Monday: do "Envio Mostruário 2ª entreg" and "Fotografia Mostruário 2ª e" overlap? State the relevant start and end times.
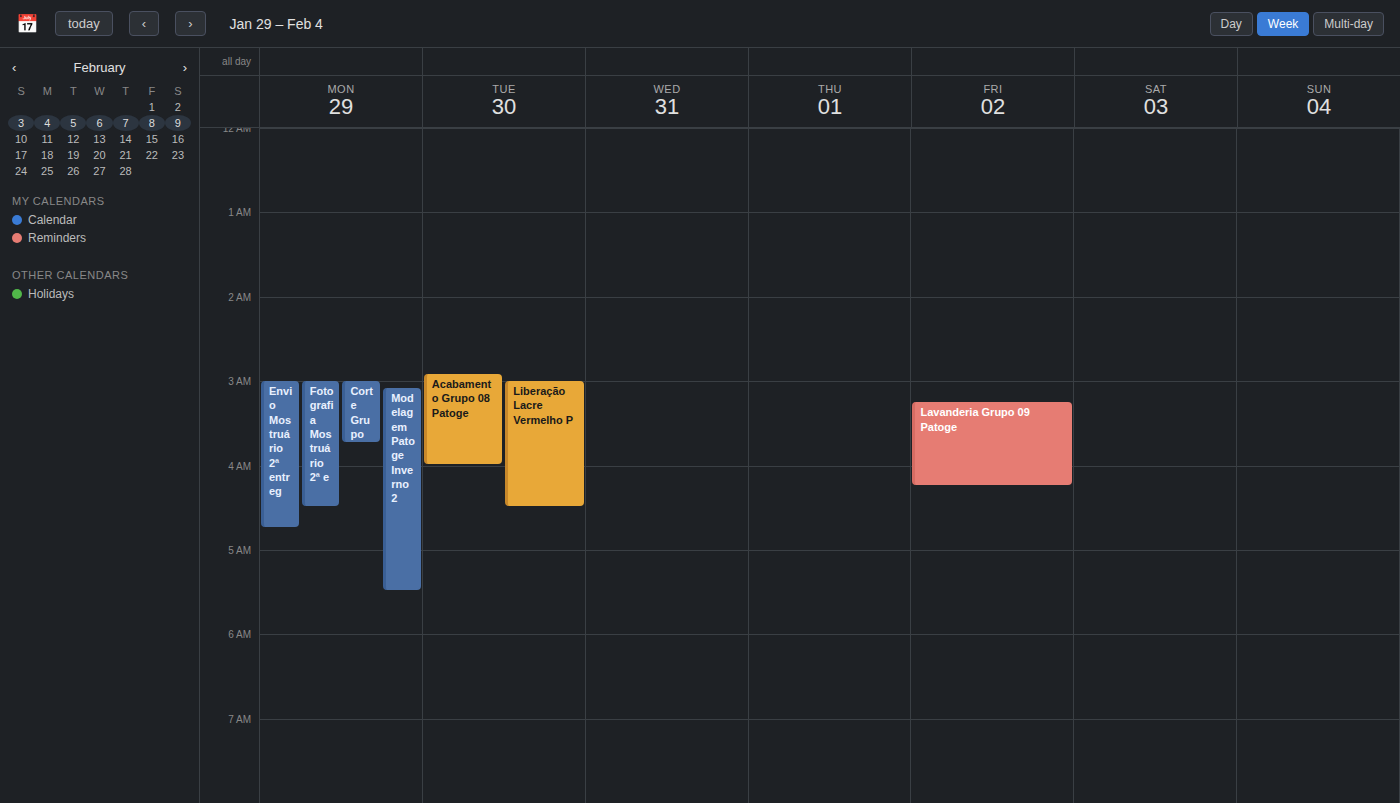
"Envio Mostruário 2ª entreg" starts at 3:00 AM, before "Fotografia Mostruário 2ª e" ends at 4:30 AM -- they overlap.